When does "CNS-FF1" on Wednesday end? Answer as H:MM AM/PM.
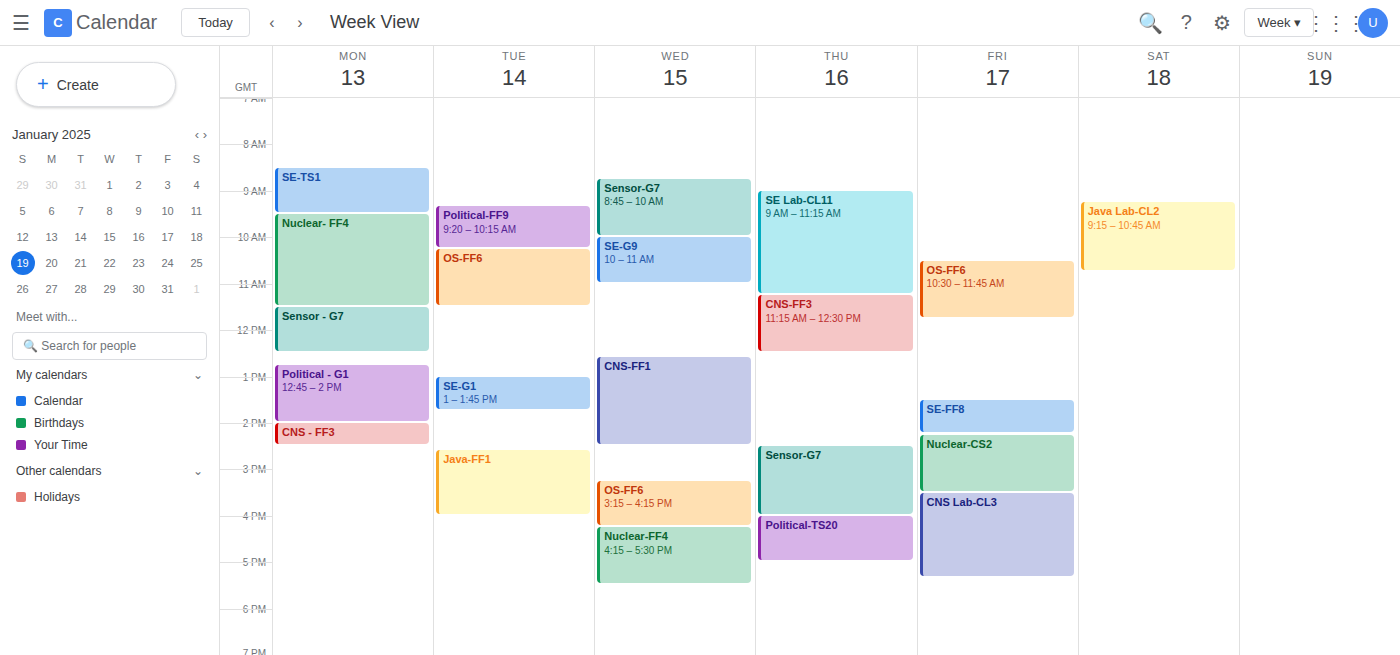
2:30 PM